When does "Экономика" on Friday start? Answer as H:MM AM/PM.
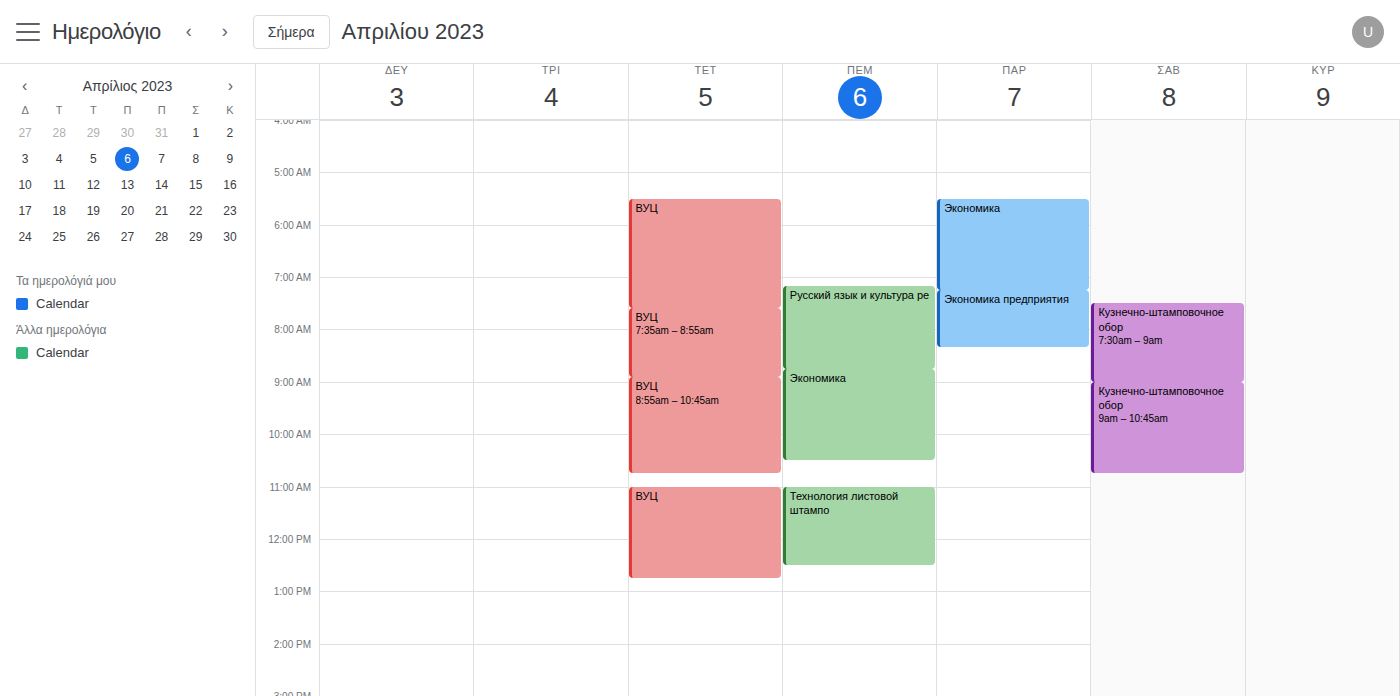
5:30 AM